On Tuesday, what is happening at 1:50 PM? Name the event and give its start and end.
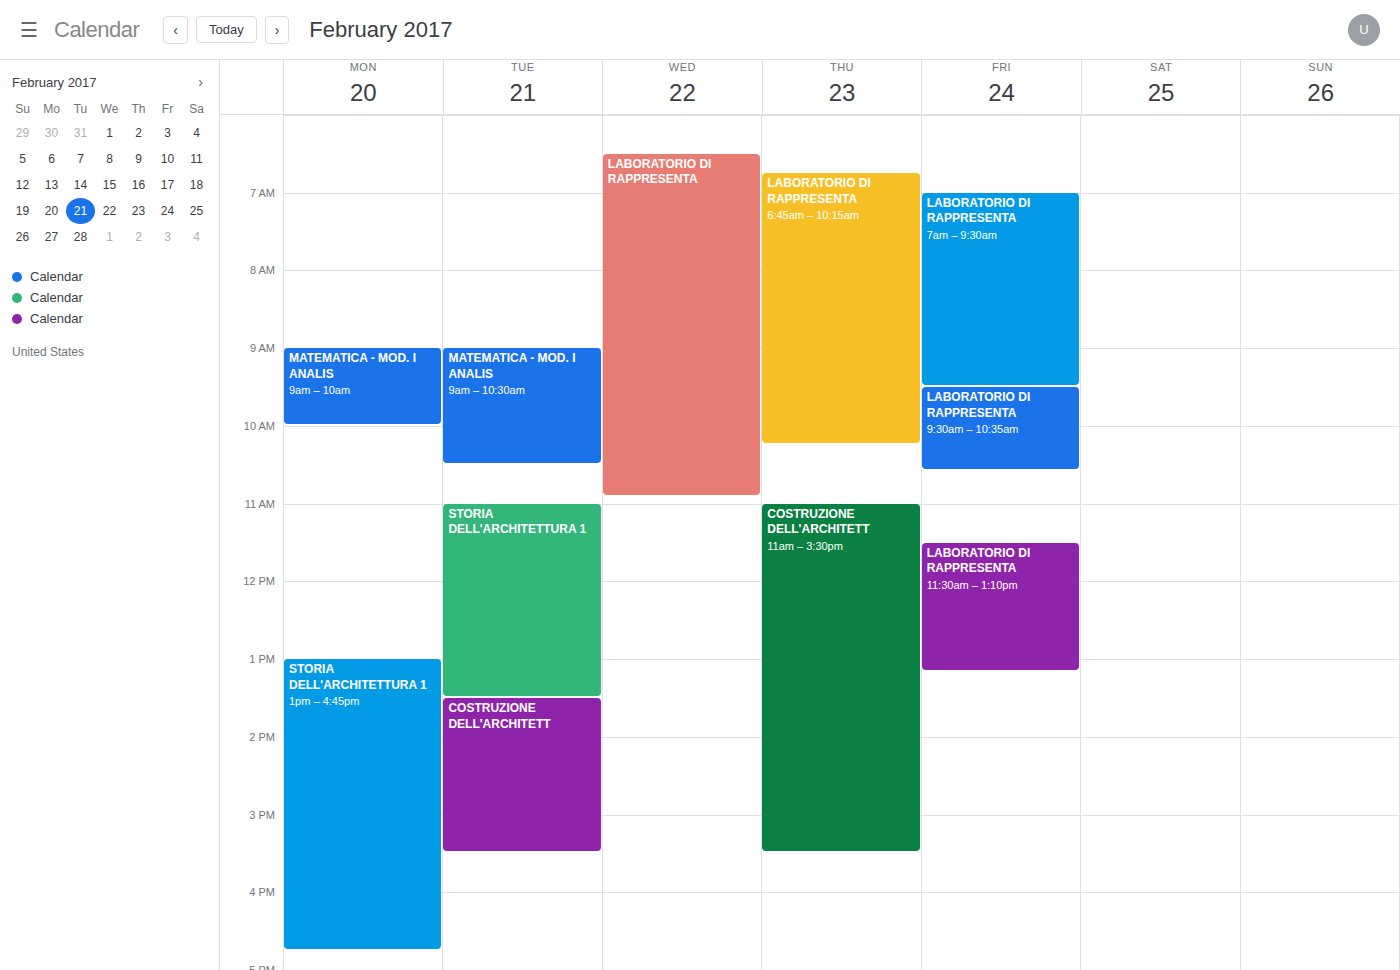
"COSTRUZIONE DELL'ARCHITETT", 1:30 PM to 3:30 PM